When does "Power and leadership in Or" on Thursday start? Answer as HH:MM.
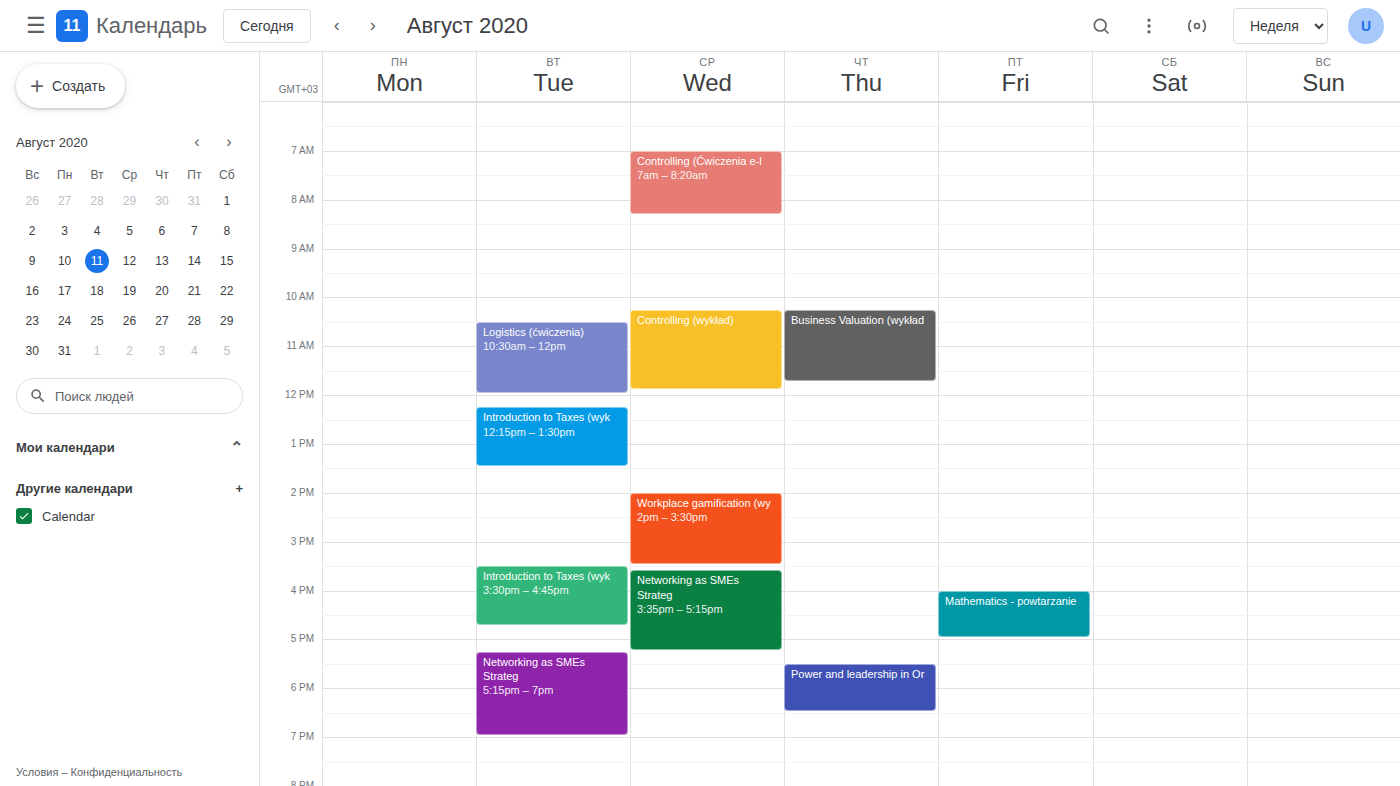
17:30